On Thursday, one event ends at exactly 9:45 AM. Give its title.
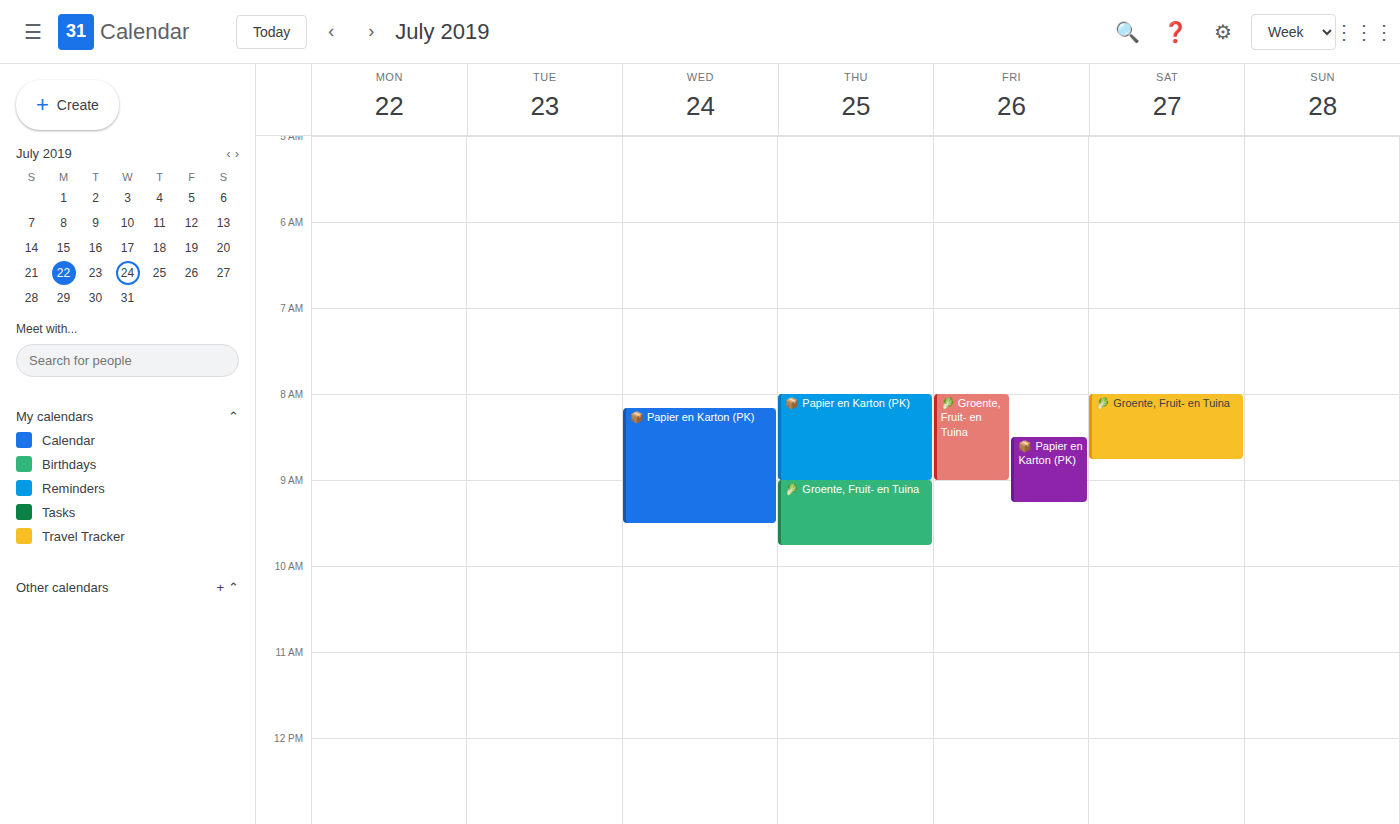
"🥬 Groente, Fruit- en Tuina"